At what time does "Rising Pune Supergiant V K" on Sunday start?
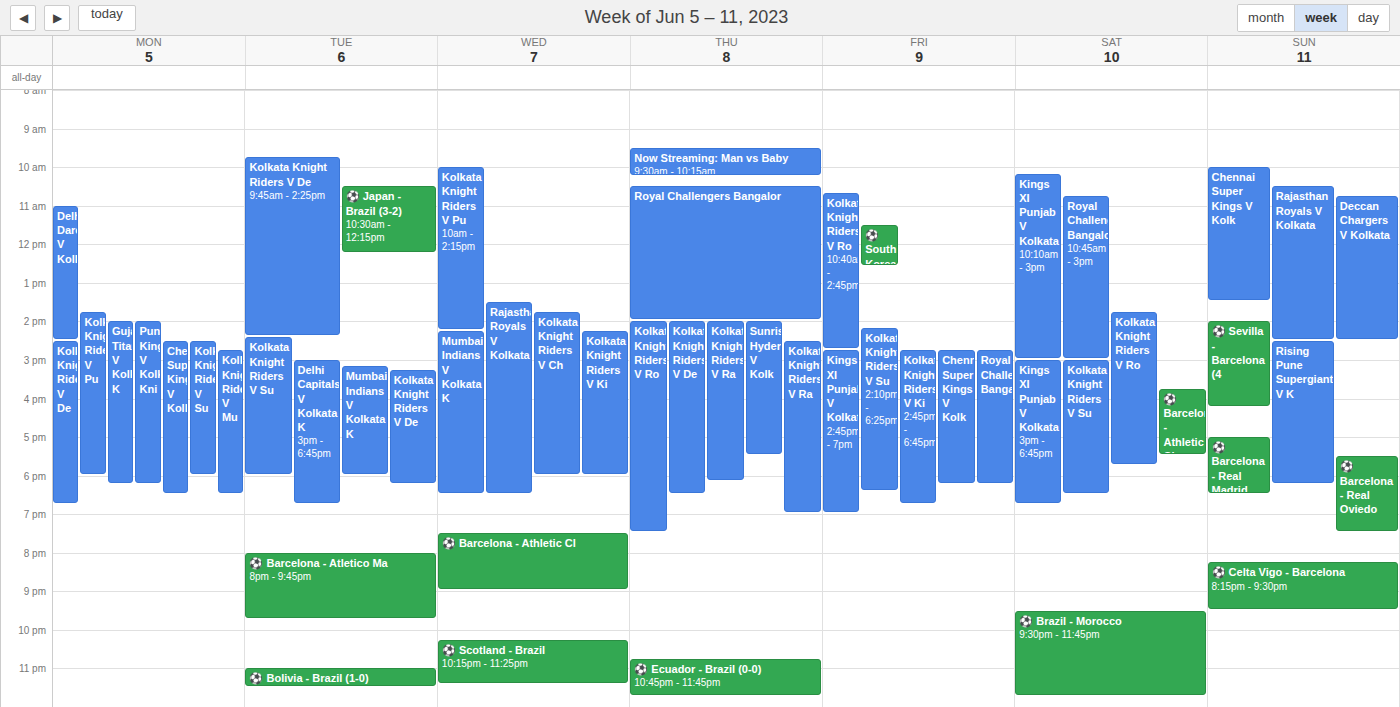
2:30 PM